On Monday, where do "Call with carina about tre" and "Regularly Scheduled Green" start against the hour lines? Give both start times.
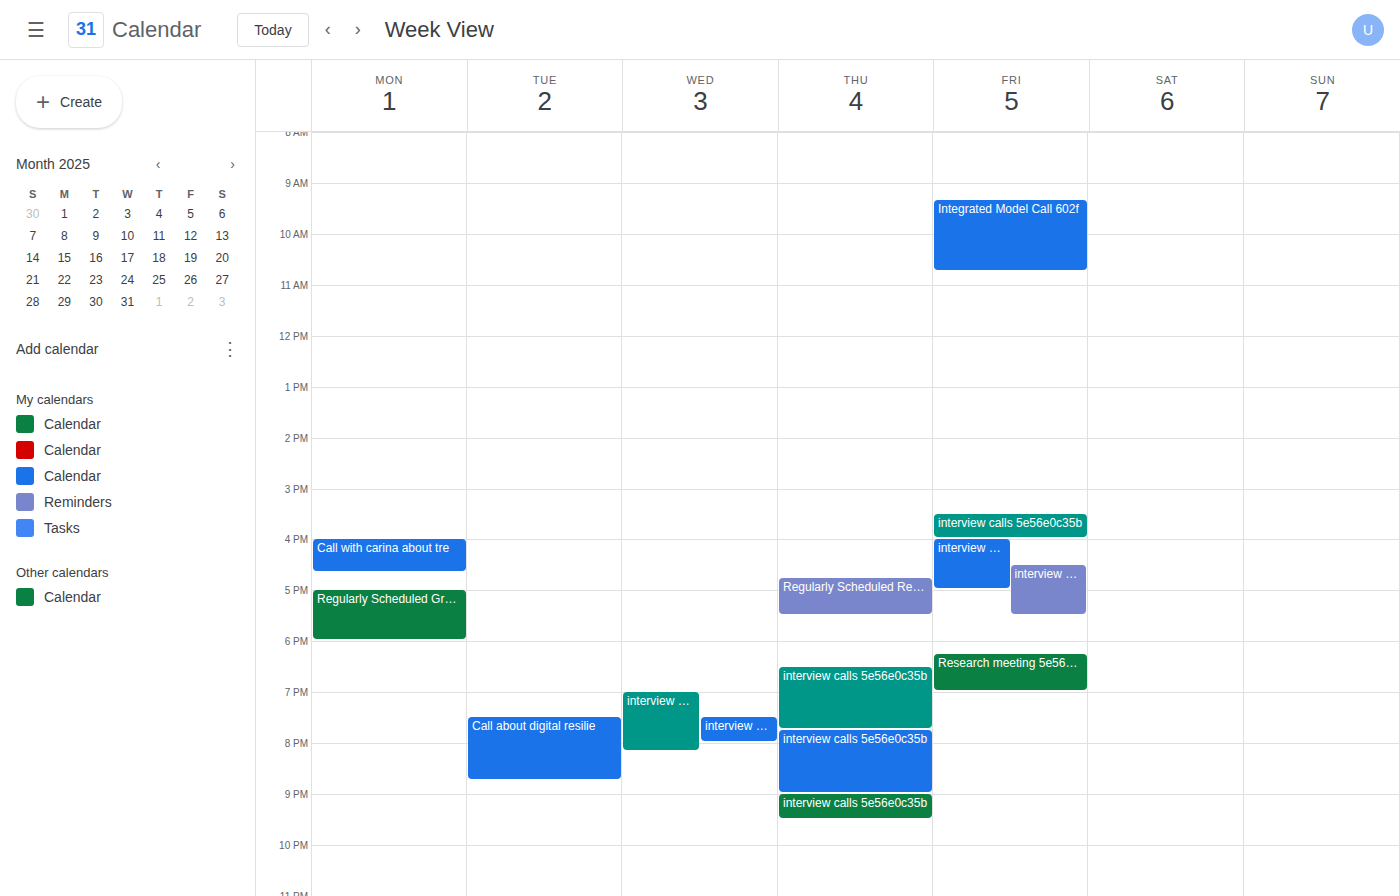
"Call with carina about tre": 4:00 PM, exactly on the 4 PM line. "Regularly Scheduled Green": 5:00 PM, exactly on the 5 PM line.